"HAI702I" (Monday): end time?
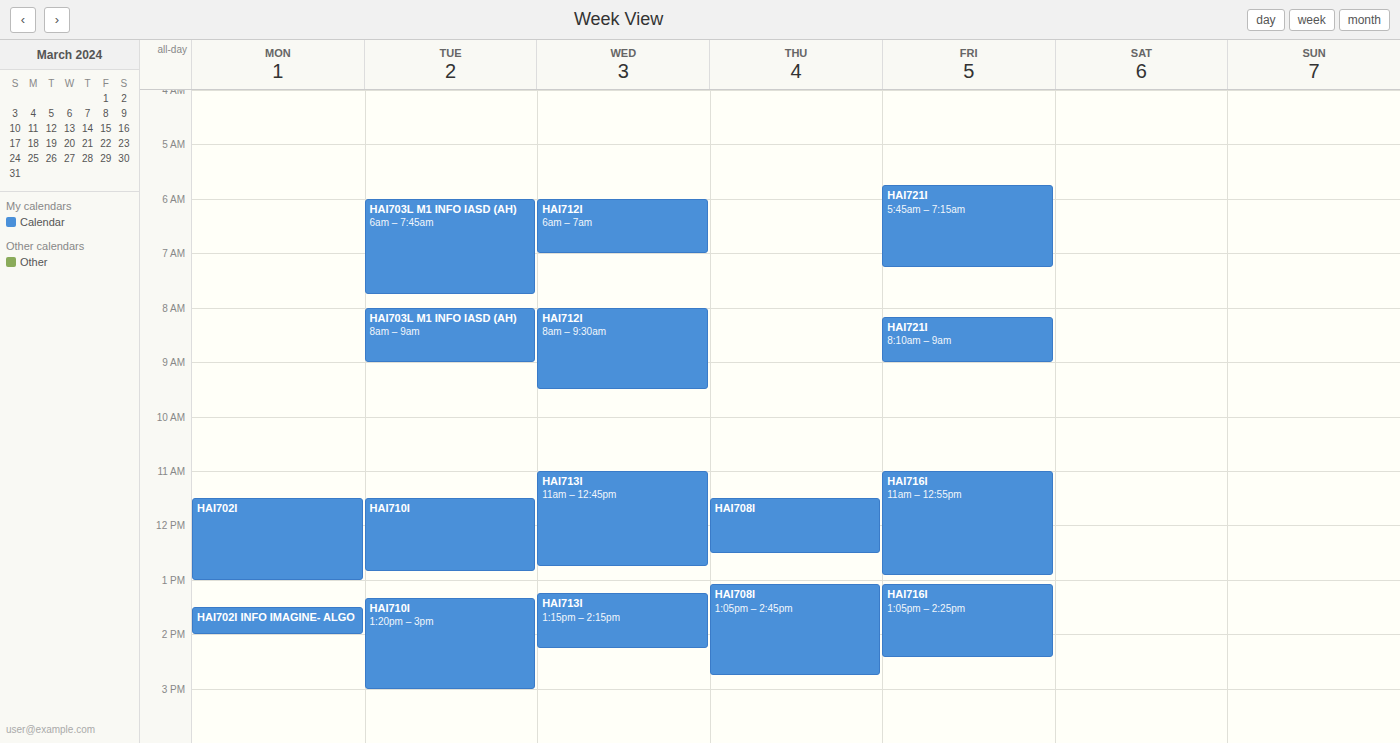
1:00 PM